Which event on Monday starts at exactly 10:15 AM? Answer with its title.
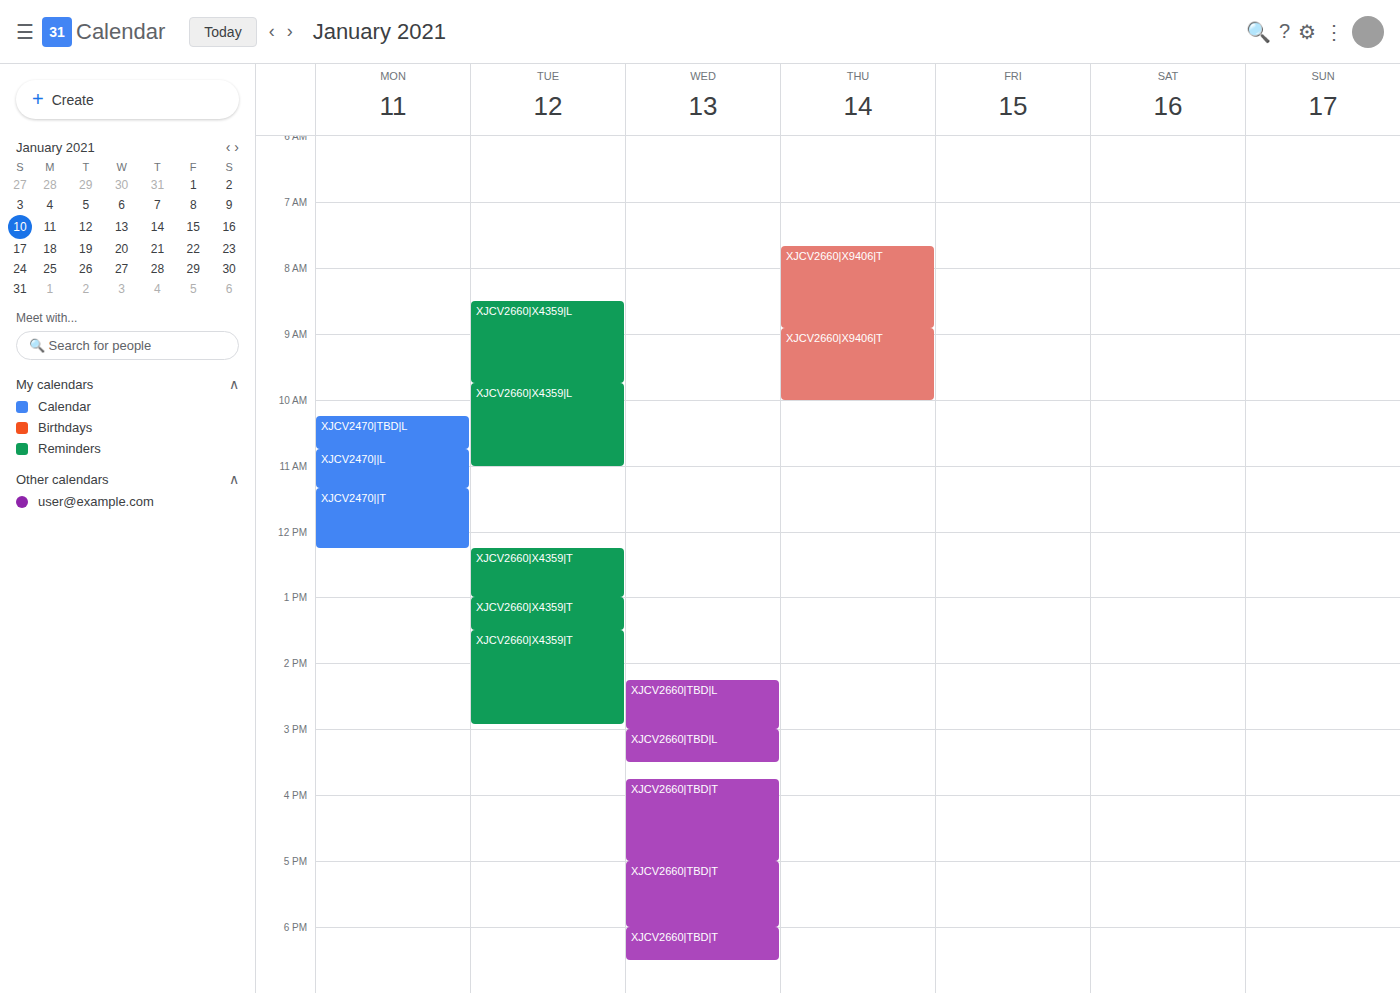
"XJCV2470|TBD|L"